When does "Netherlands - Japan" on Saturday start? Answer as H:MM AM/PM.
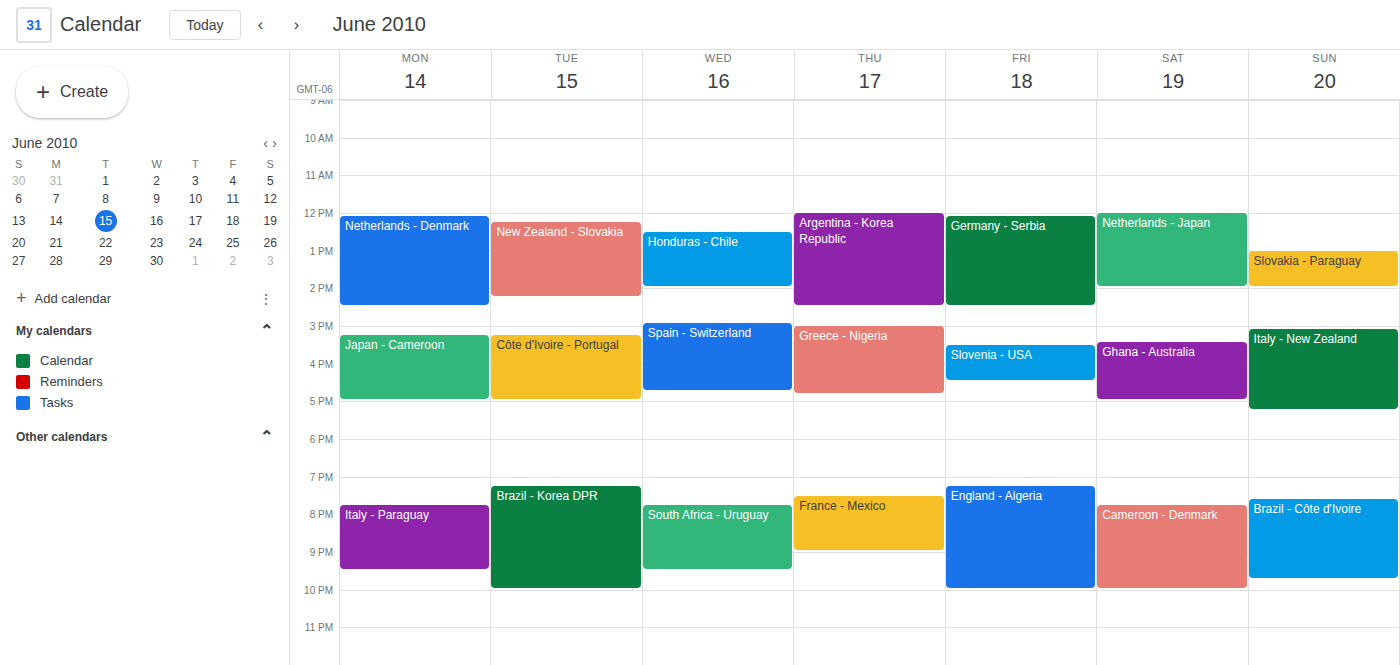
12:00 PM